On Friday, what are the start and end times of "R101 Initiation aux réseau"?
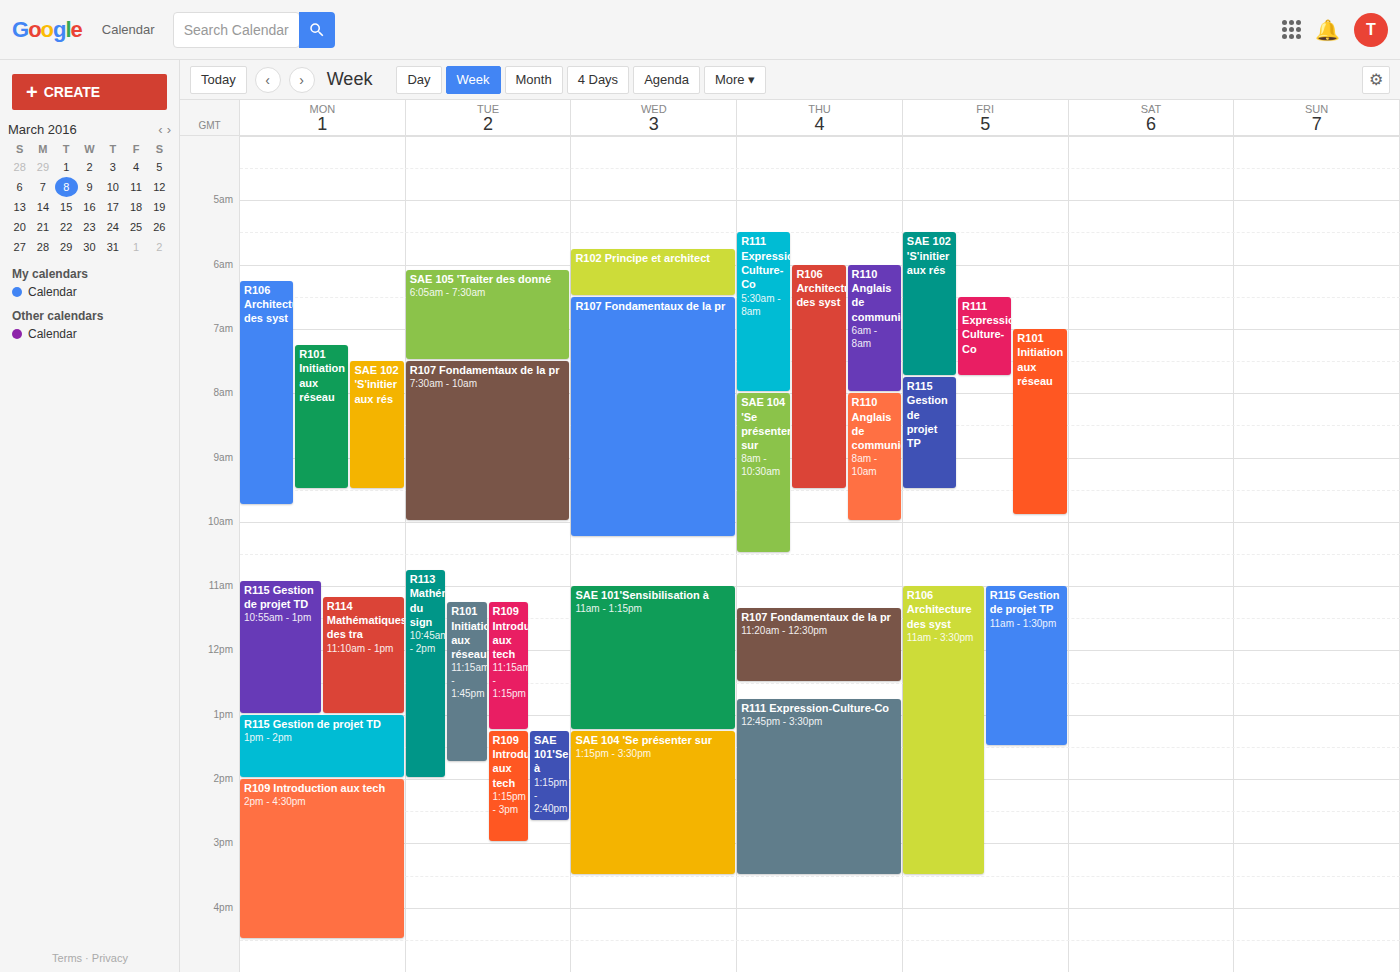
7:00 AM to 9:55 AM